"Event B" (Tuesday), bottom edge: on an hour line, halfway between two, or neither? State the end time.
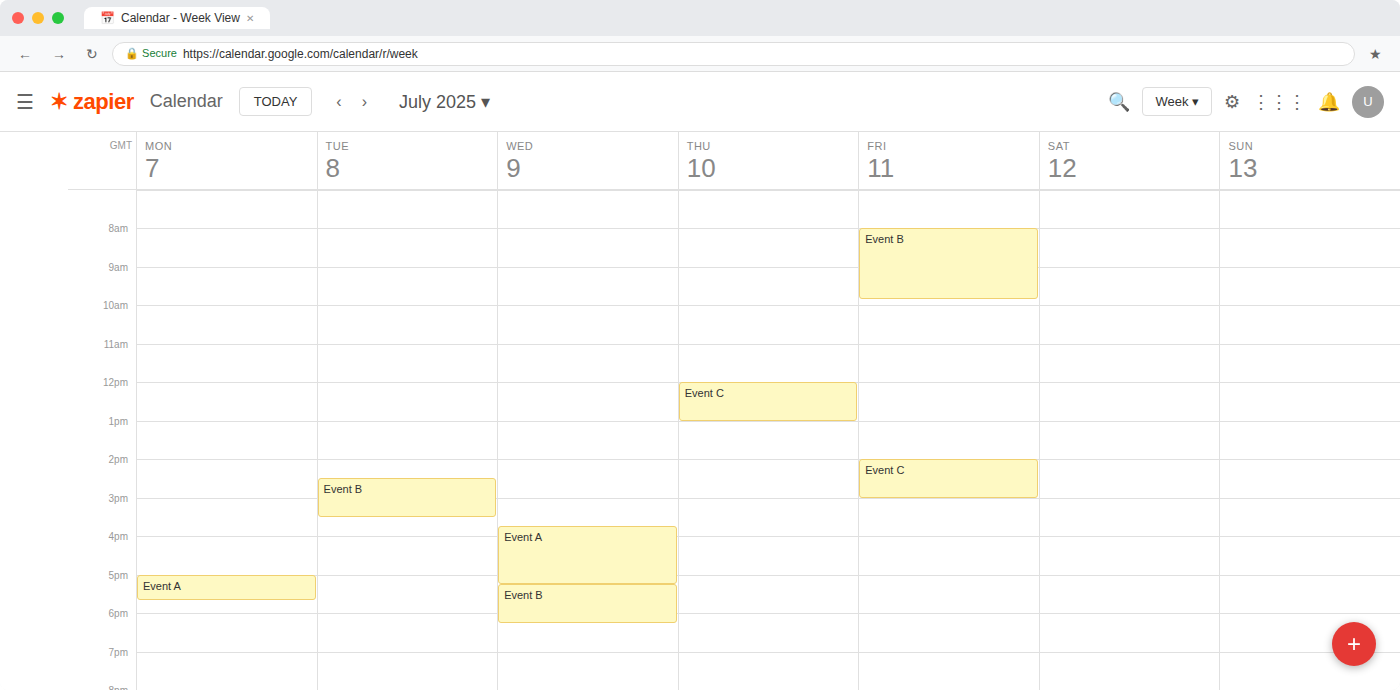
3:30 PM -- halfway between the 3 PM and 4 PM lines.